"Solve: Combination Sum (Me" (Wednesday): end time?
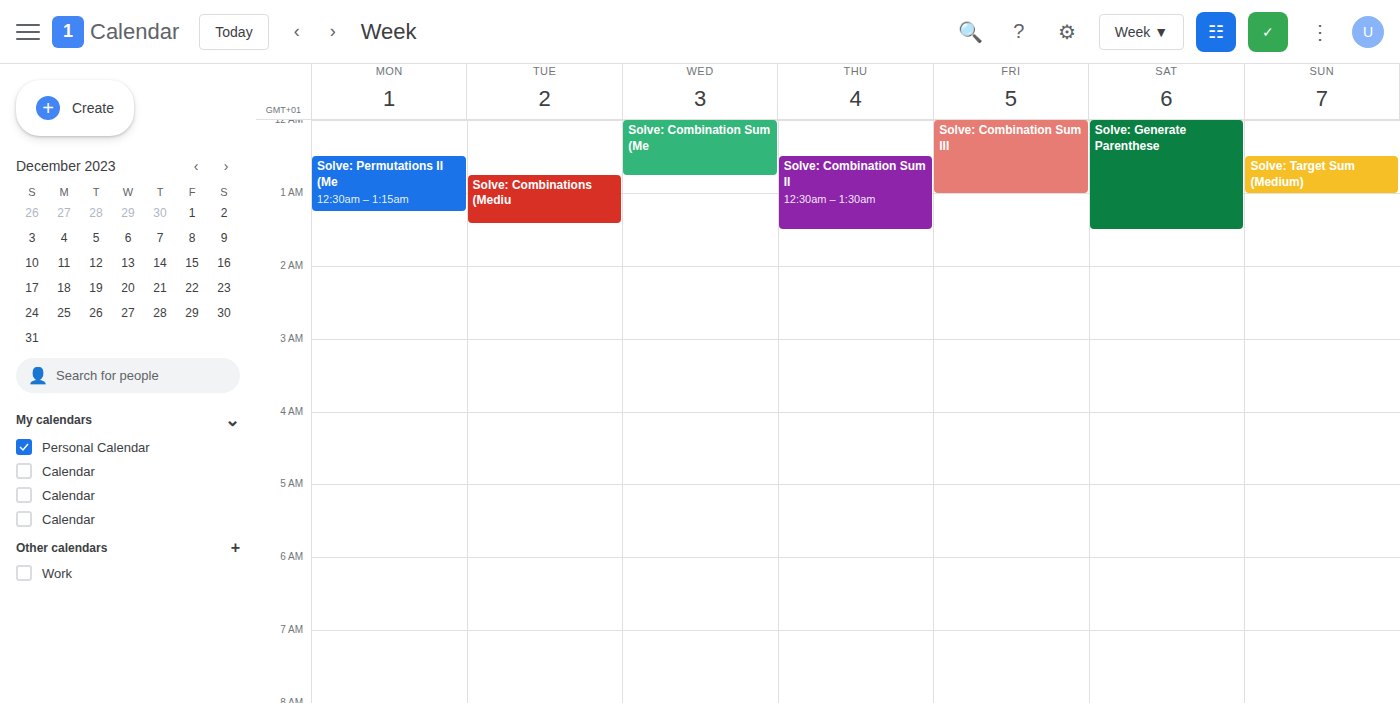
12:45 AM